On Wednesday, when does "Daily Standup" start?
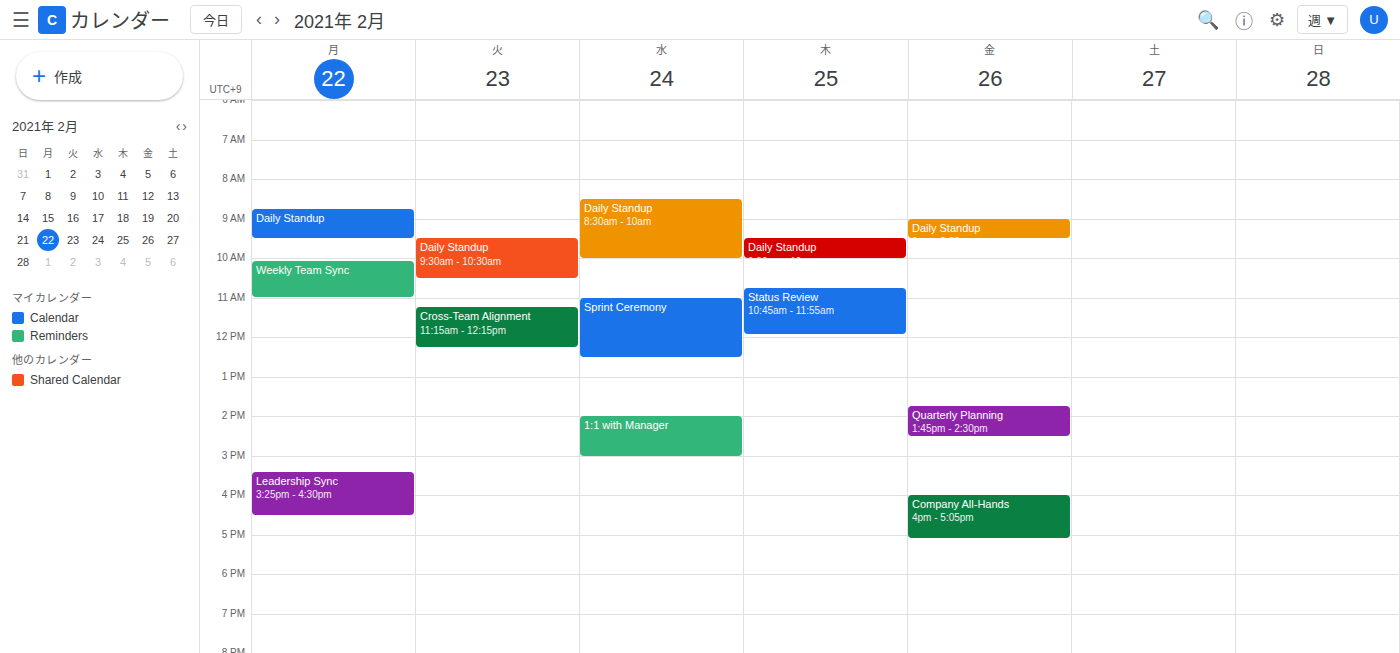
8:30 AM